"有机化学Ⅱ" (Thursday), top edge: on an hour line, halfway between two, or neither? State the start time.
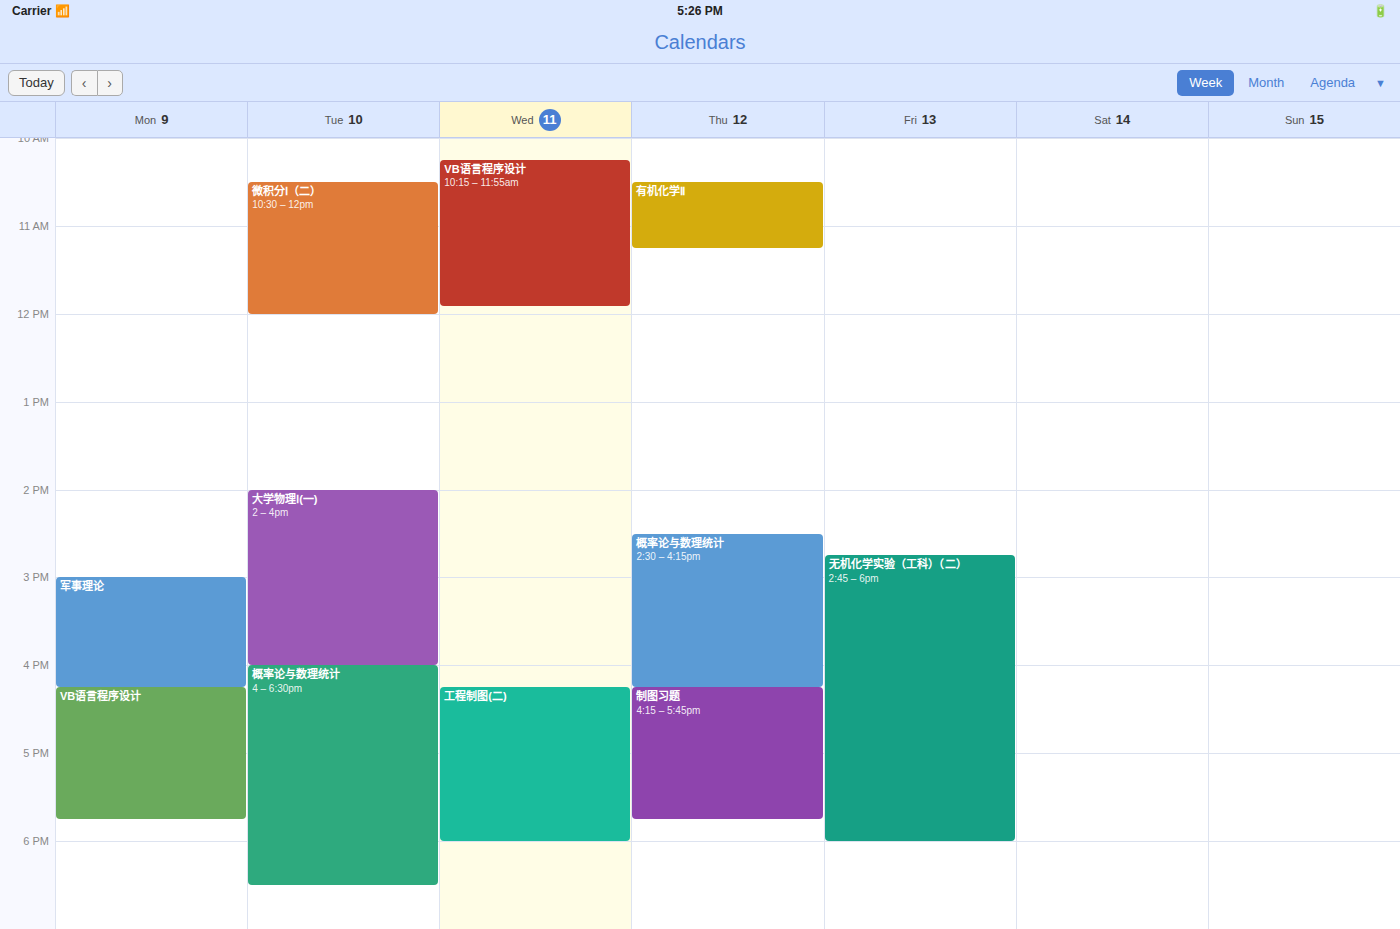
10:30 AM -- halfway between the 10 AM and 11 AM lines.